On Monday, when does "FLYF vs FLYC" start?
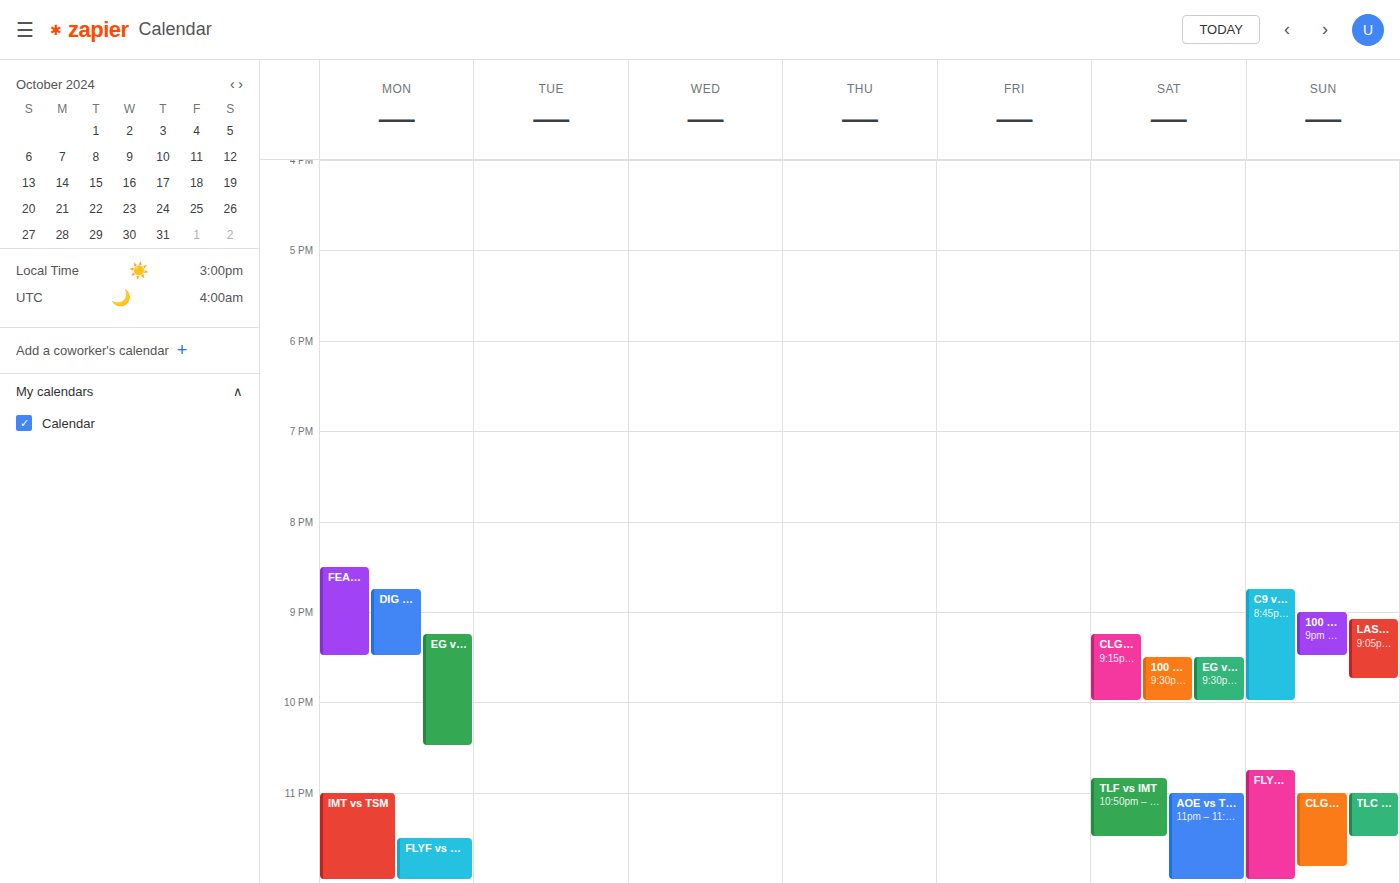
11:30 PM